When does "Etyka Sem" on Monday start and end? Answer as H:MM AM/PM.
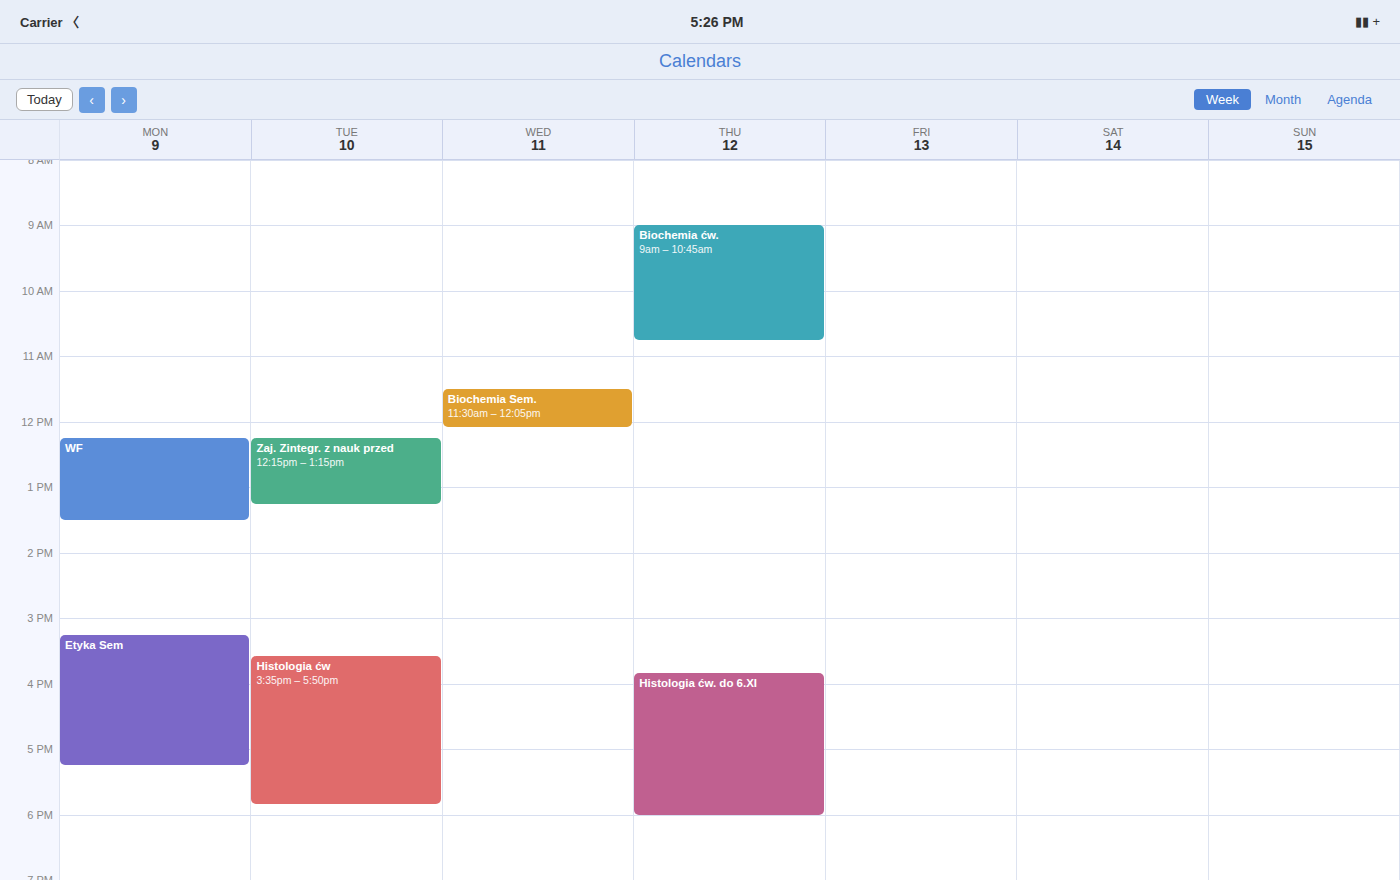
3:15 PM to 5:15 PM